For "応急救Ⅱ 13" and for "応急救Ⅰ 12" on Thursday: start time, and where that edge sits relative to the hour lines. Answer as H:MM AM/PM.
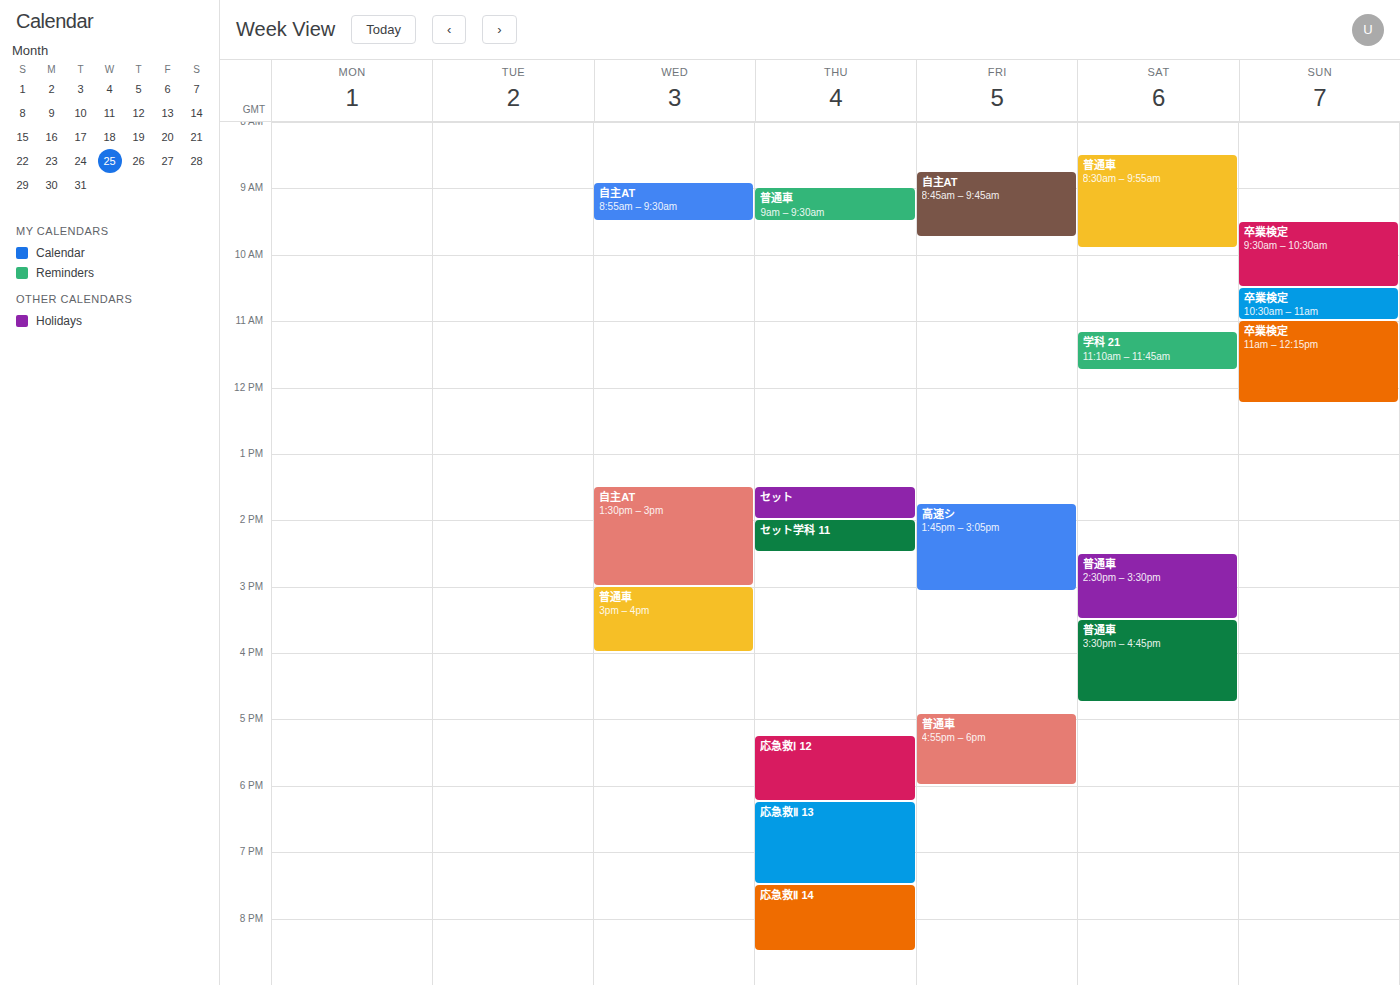
"応急救Ⅱ 13": 6:15 PM, neither: a quarter of the way from the 6 PM line to the 7 PM line. "応急救Ⅰ 12": 5:15 PM, neither: a quarter of the way from the 5 PM line to the 6 PM line.